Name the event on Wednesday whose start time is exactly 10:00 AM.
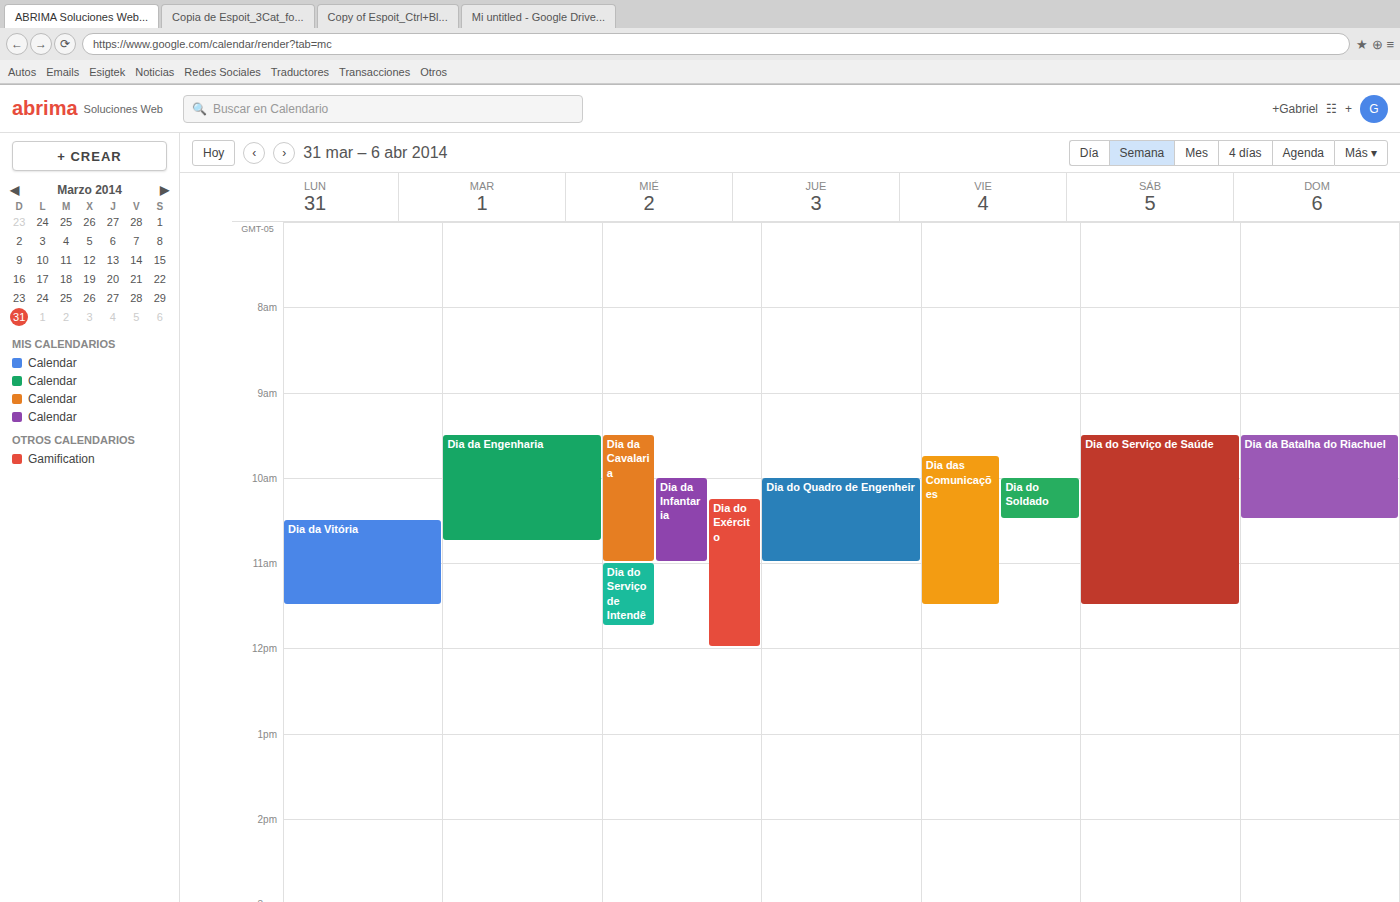
"Dia da Infantaria"